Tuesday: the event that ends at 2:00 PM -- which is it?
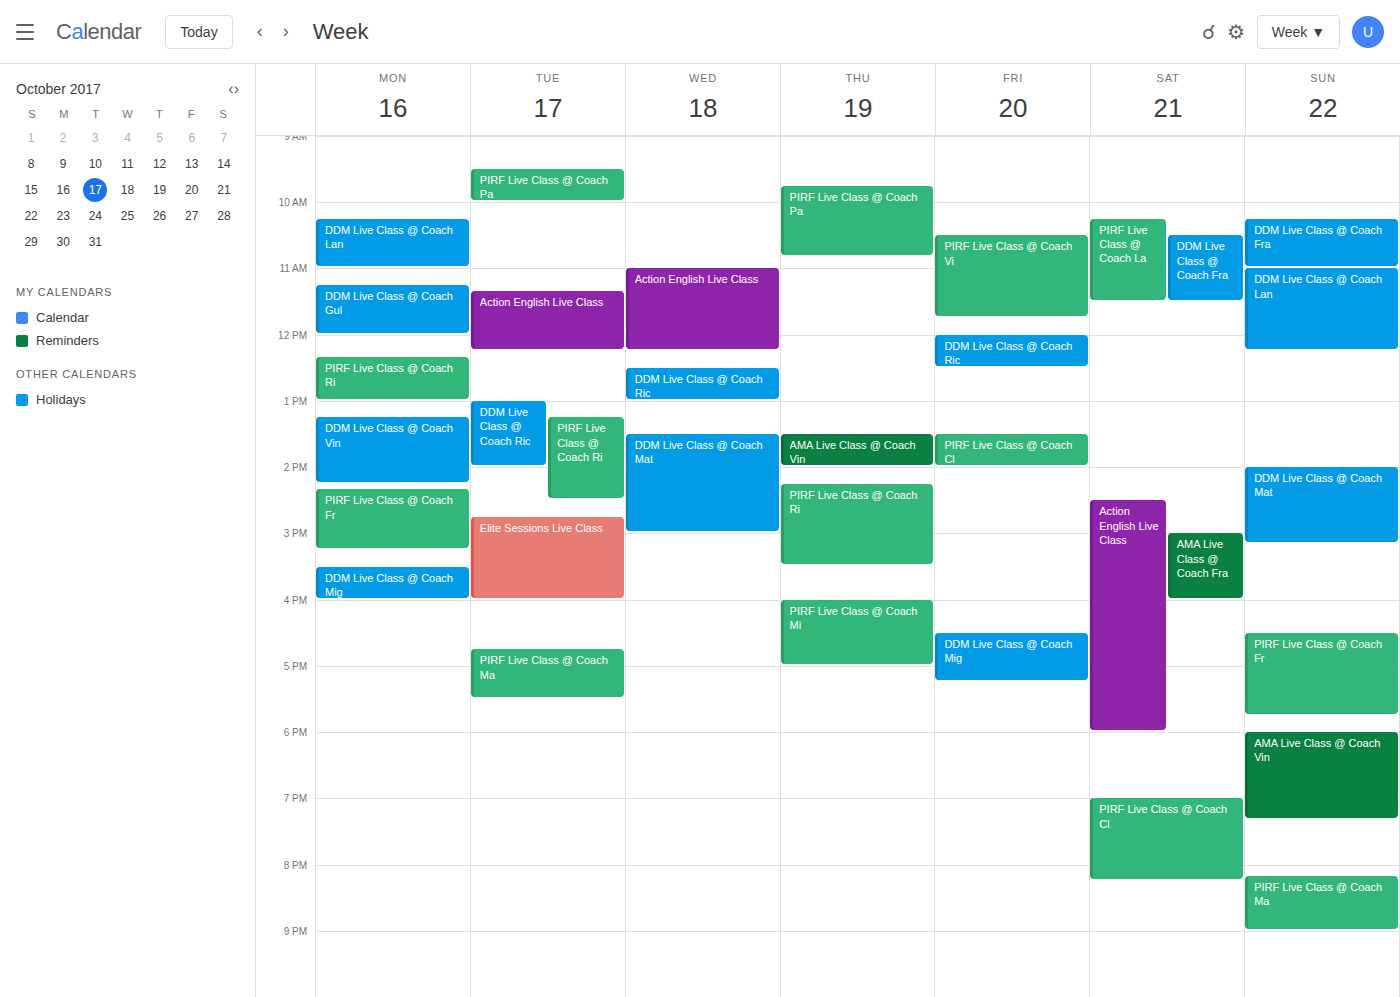
"DDM Live Class @ Coach Ric"